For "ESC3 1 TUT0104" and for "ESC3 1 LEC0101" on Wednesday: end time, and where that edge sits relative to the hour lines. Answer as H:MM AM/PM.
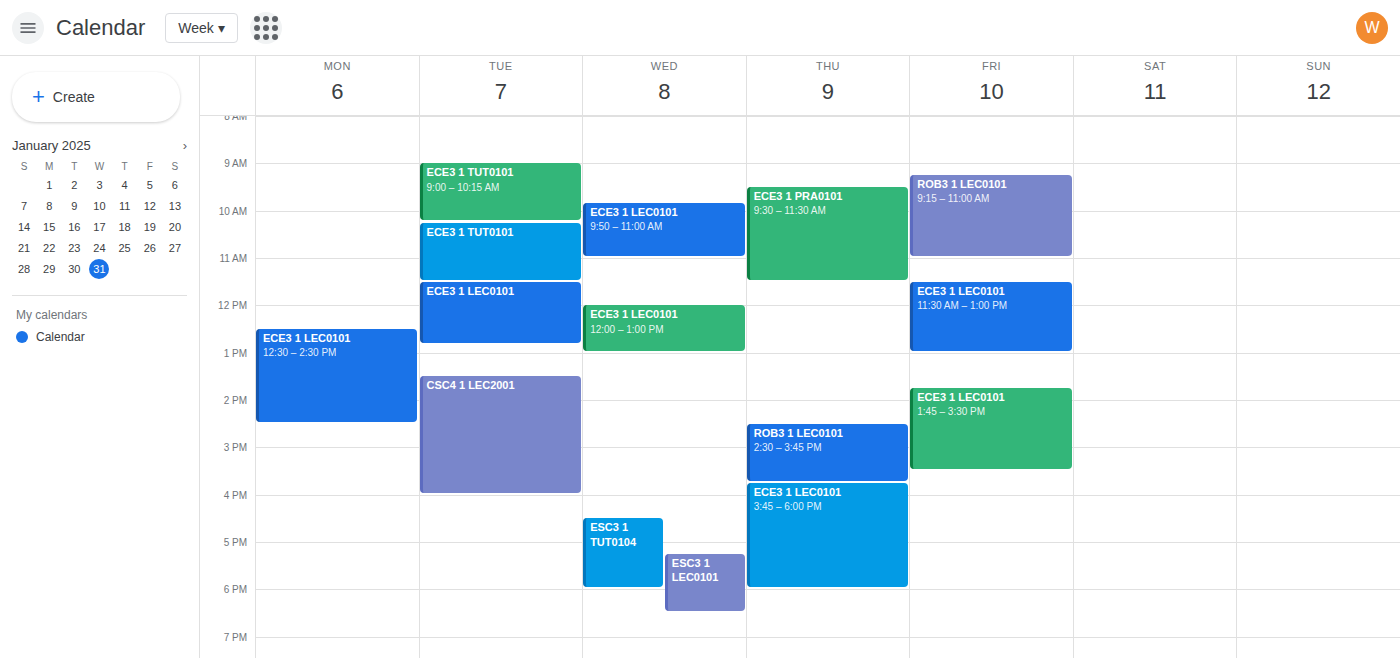
"ESC3 1 TUT0104": 6:00 PM, exactly on the 6 PM line. "ESC3 1 LEC0101": 6:30 PM, halfway between the 6 PM and 7 PM lines.